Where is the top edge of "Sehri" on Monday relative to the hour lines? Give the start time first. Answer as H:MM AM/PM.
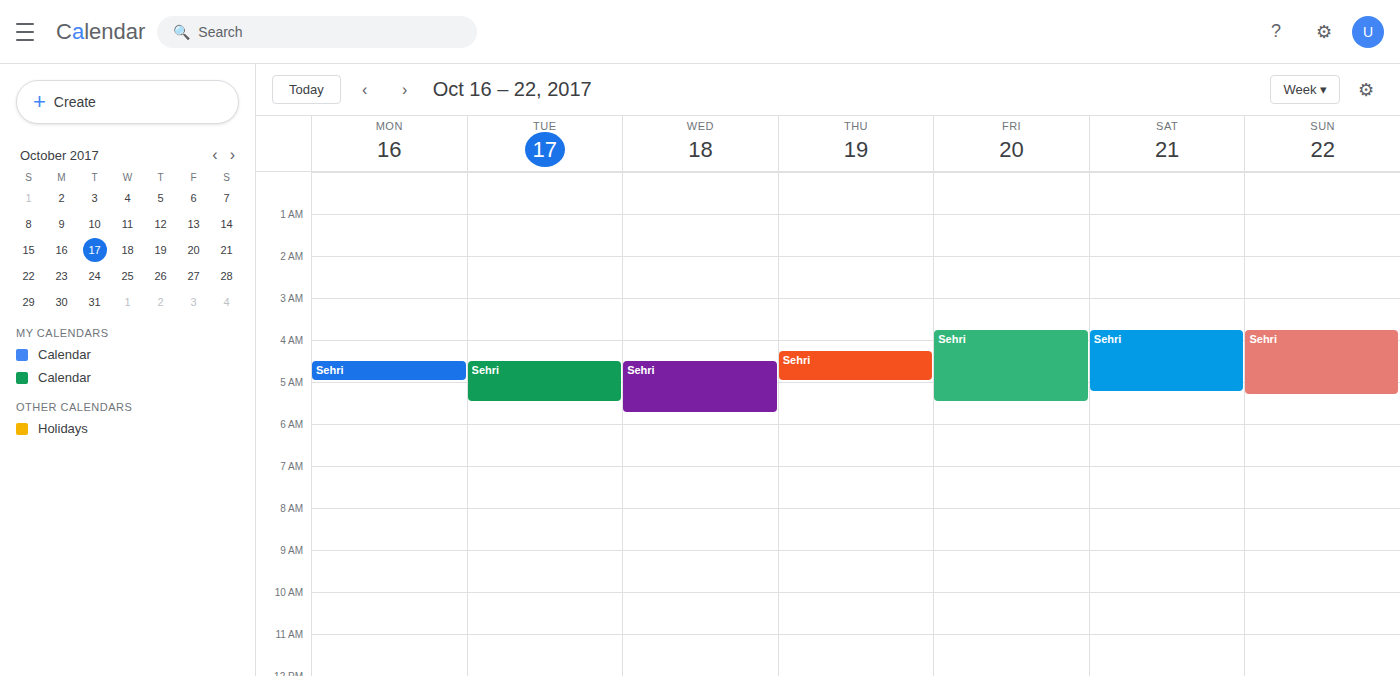
4:30 AM -- halfway between the 4 AM and 5 AM lines.